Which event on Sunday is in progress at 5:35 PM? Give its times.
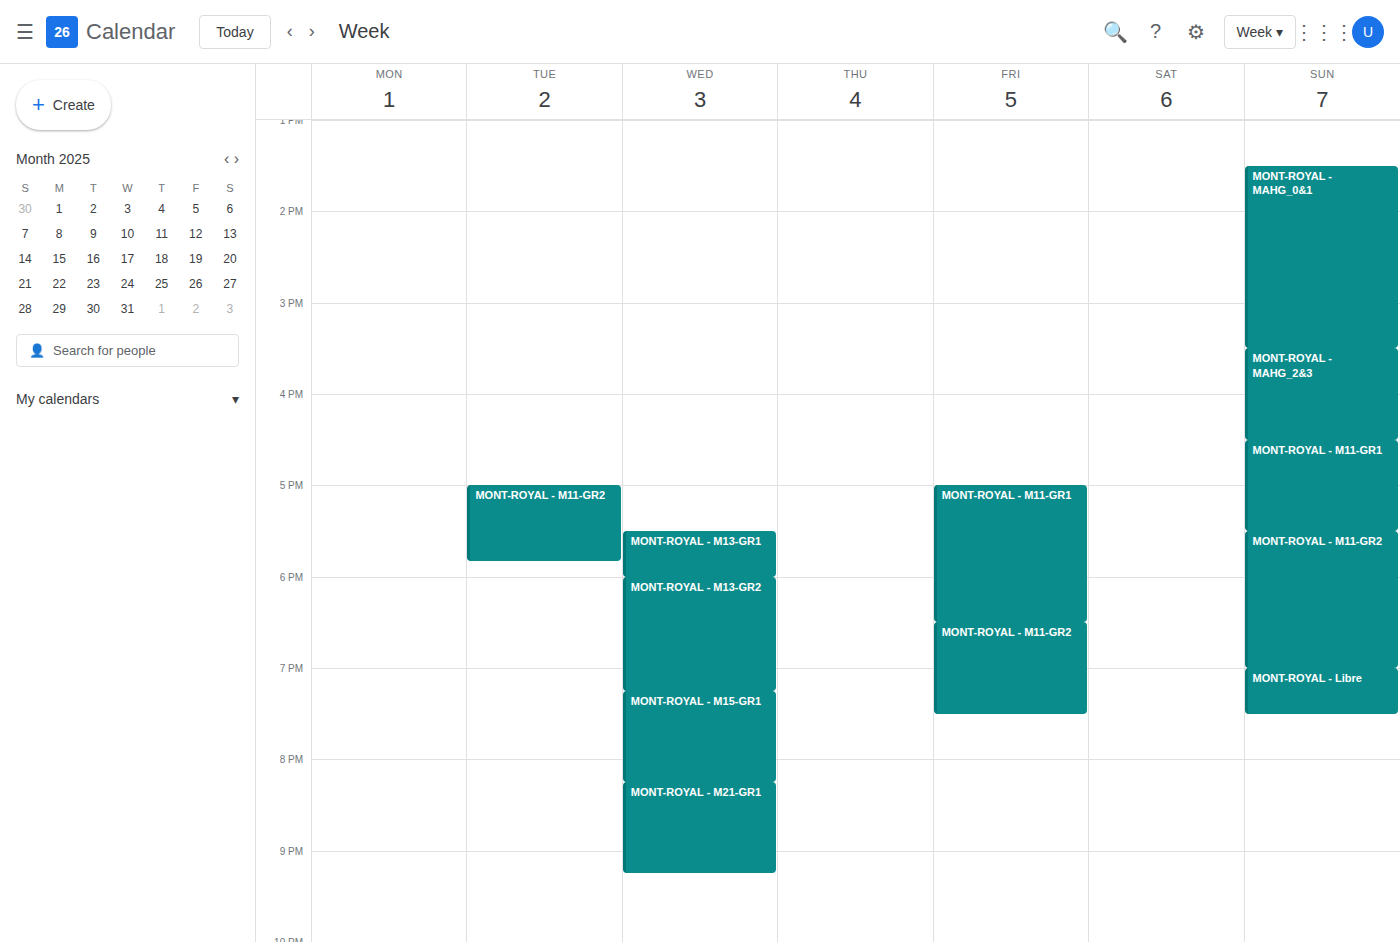
"MONT-ROYAL - M11-GR2", 5:30 PM to 7:00 PM